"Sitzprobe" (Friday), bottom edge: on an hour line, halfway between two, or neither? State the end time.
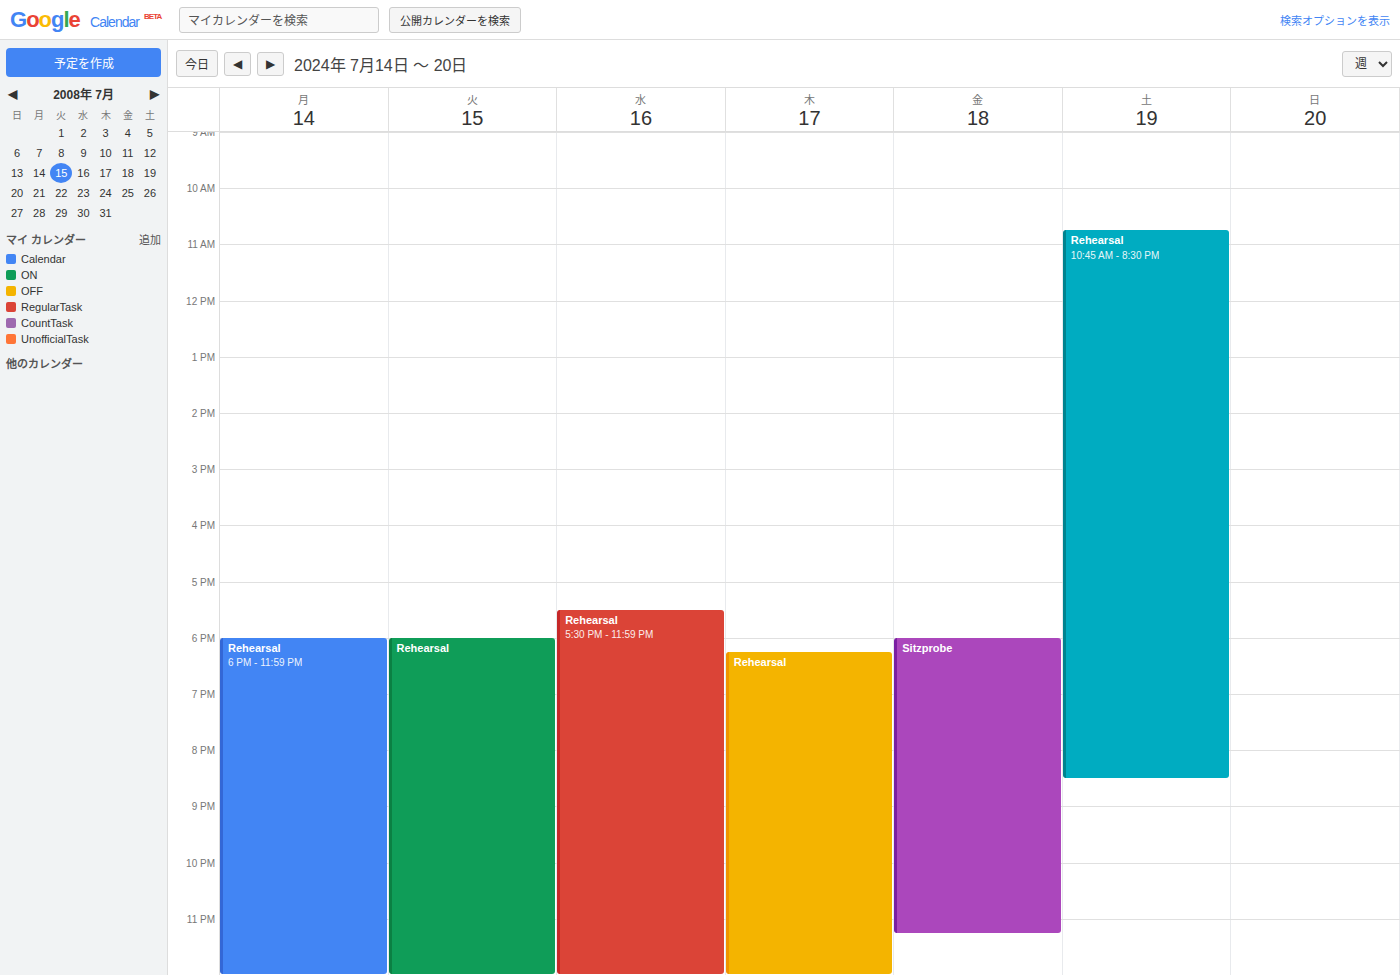
11:15 PM -- neither: a quarter of the way from the 11 PM line to the 12 AM line.